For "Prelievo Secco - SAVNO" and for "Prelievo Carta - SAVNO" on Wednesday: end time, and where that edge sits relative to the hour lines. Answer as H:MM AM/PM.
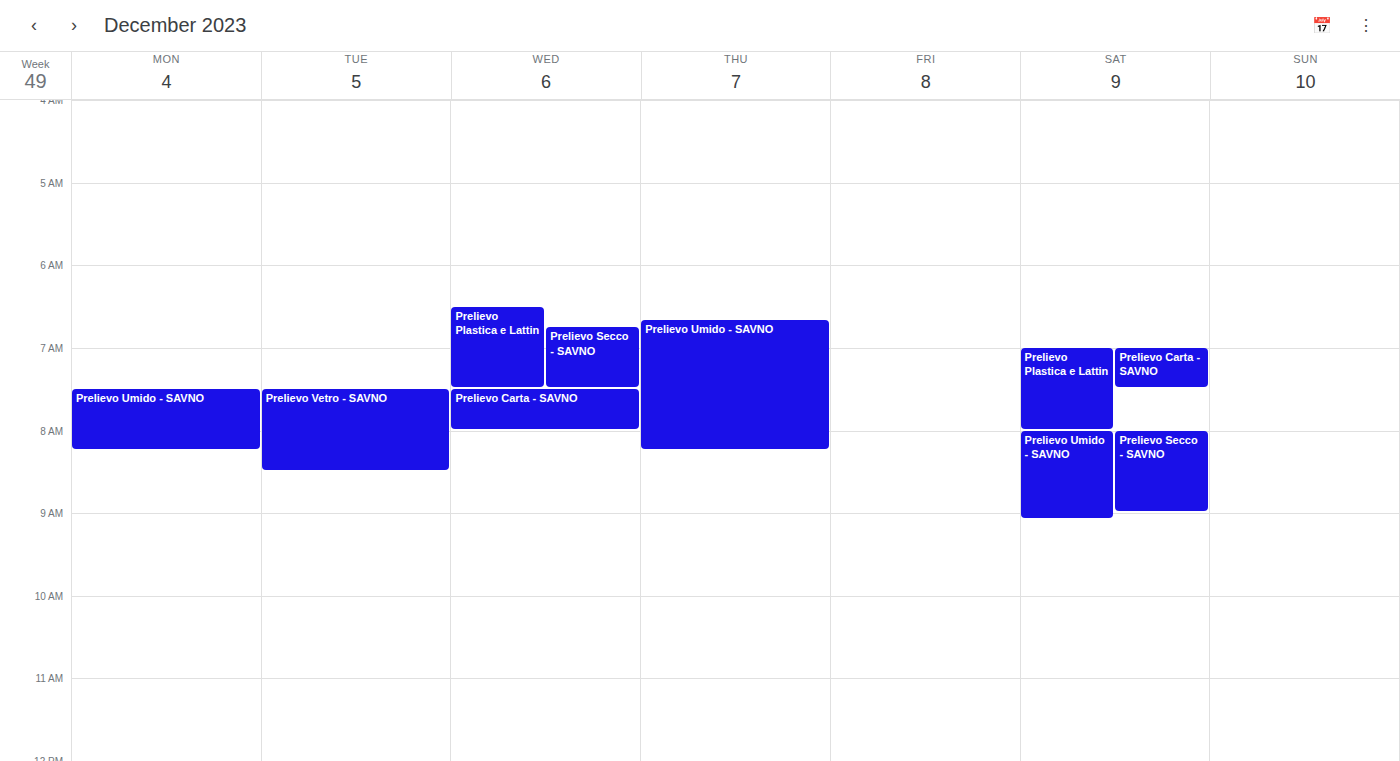
"Prelievo Secco - SAVNO": 7:30 AM, halfway between the 7 AM and 8 AM lines. "Prelievo Carta - SAVNO": 8:00 AM, exactly on the 8 AM line.